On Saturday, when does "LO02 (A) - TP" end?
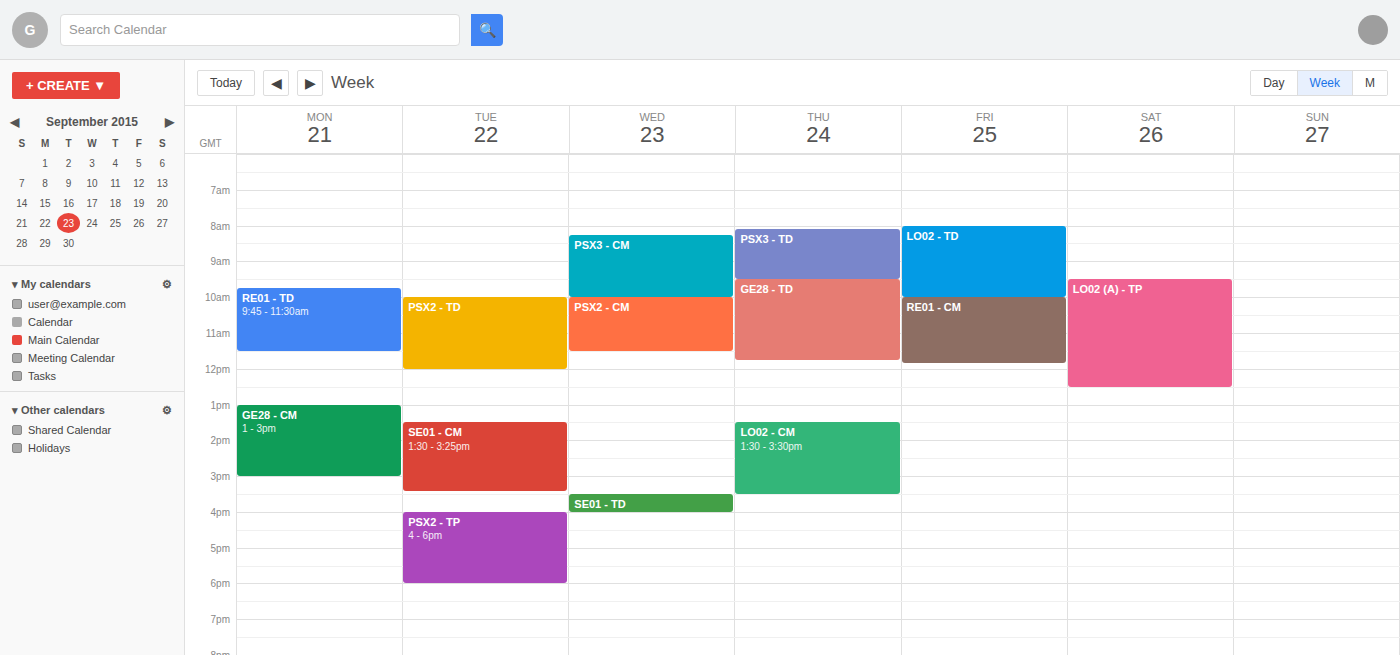
12:30